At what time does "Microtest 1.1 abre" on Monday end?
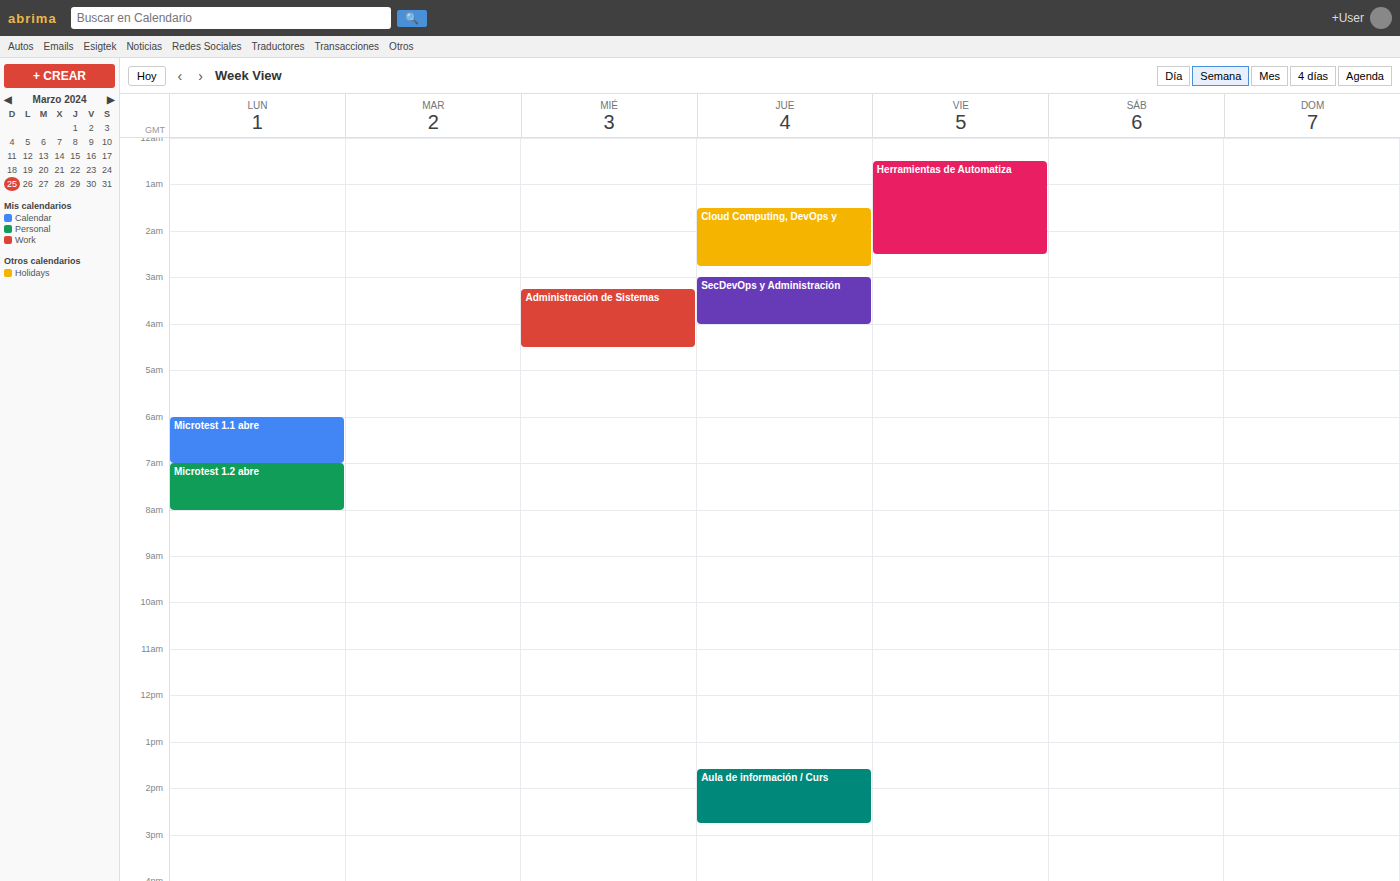
7:00 AM